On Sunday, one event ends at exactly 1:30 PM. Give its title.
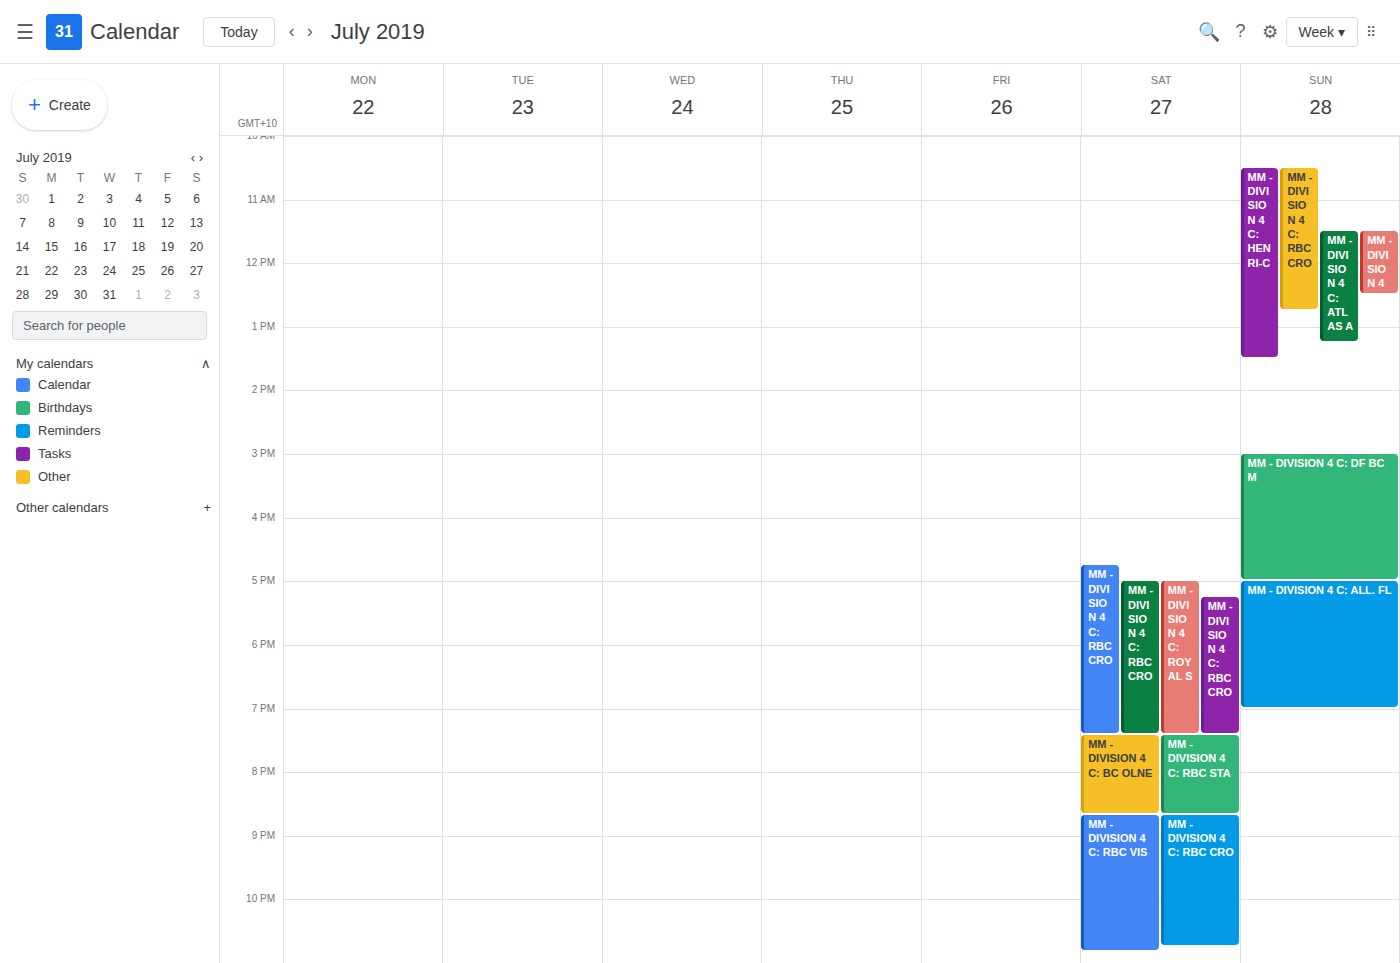
"MM - DIVISION 4 C: HENRI-C"